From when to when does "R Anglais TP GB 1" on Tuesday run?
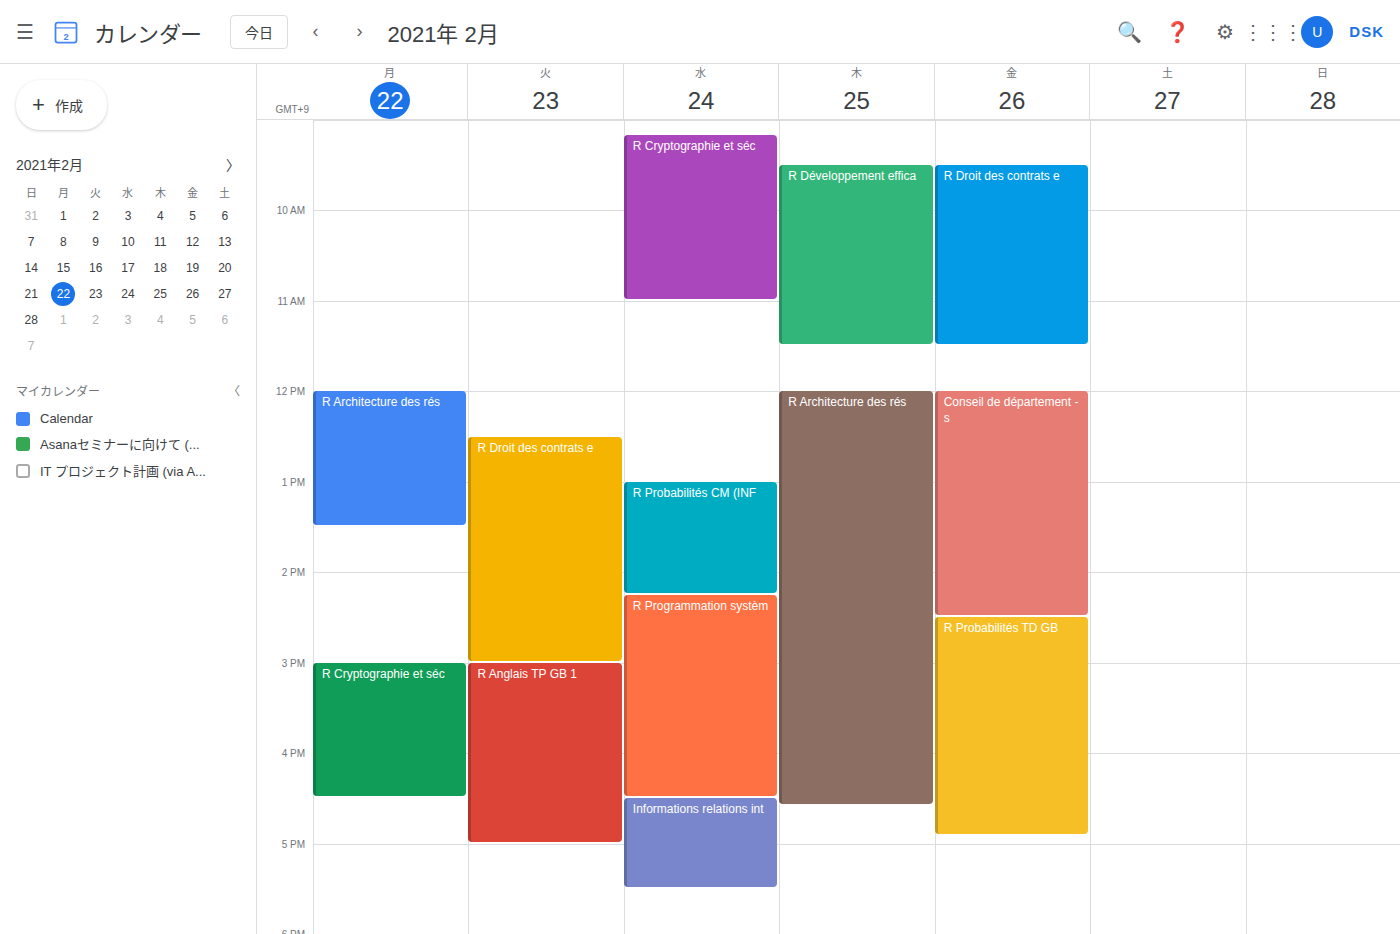
3:00 PM to 5:00 PM